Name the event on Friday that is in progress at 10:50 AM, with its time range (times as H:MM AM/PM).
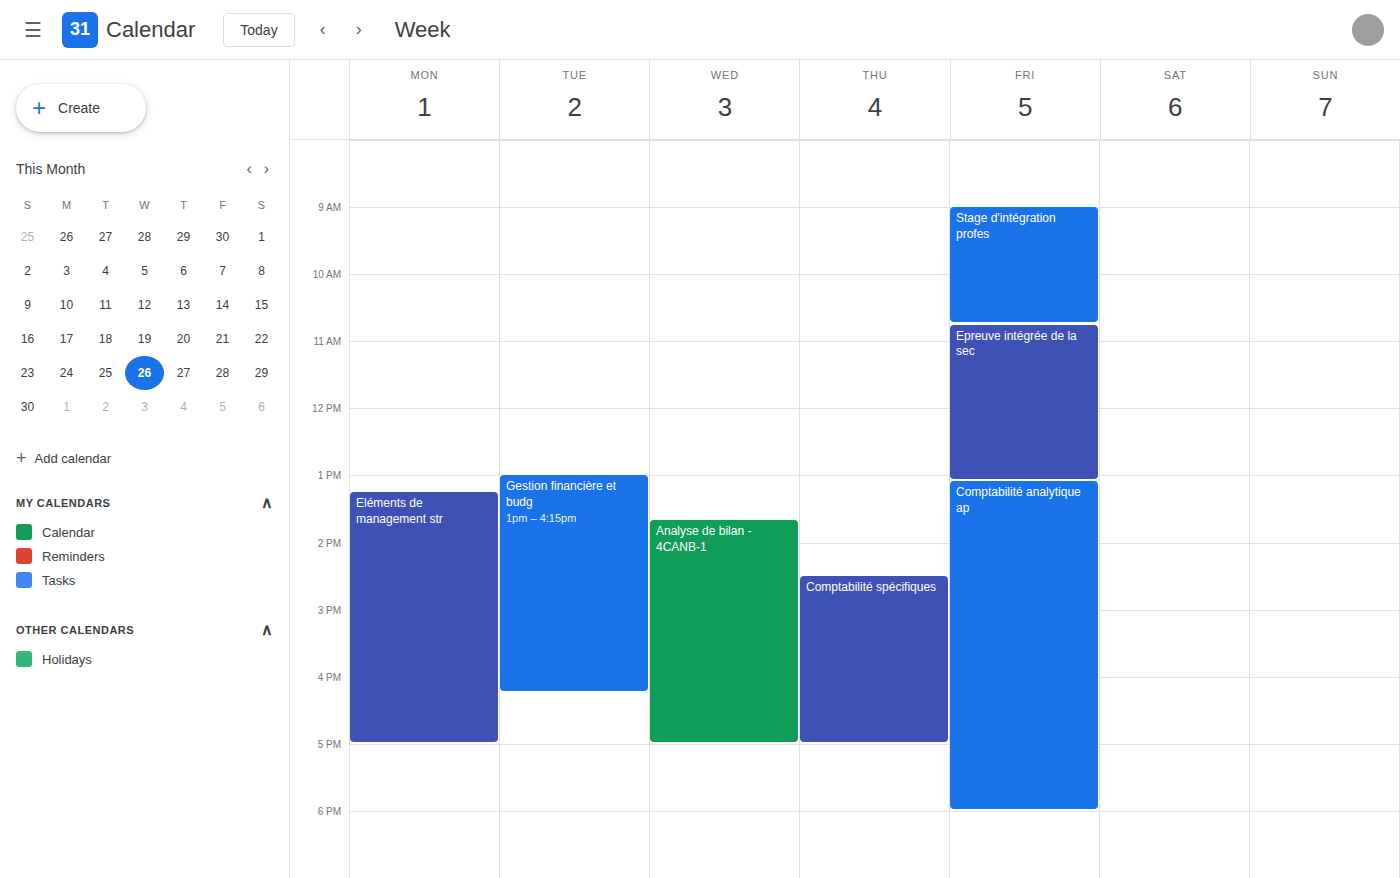
"Epreuve intégrée de la sec", 10:45 AM to 1:05 PM